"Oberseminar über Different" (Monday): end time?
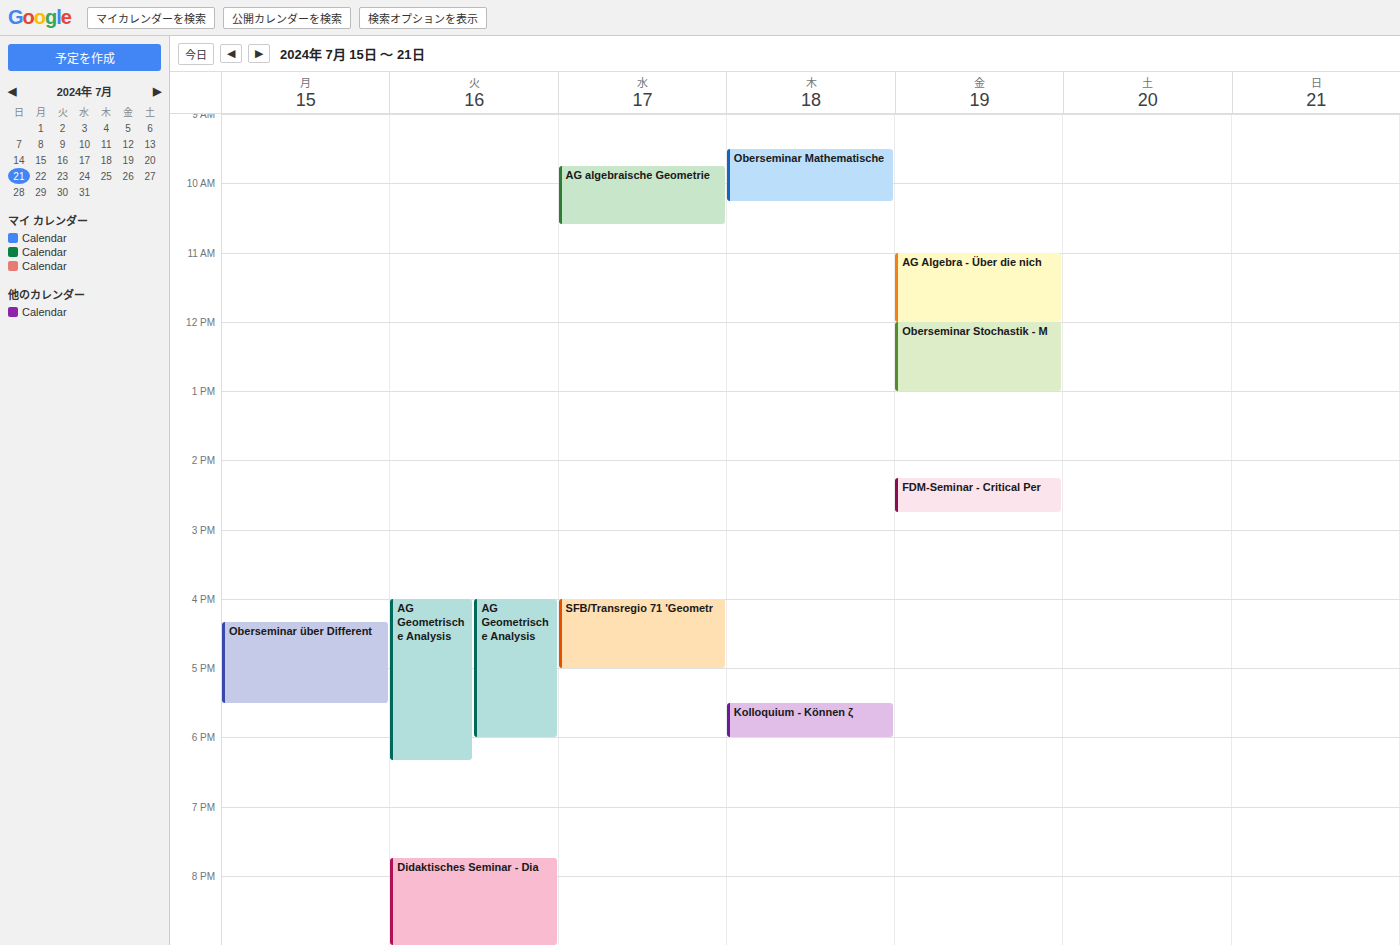
5:30 PM